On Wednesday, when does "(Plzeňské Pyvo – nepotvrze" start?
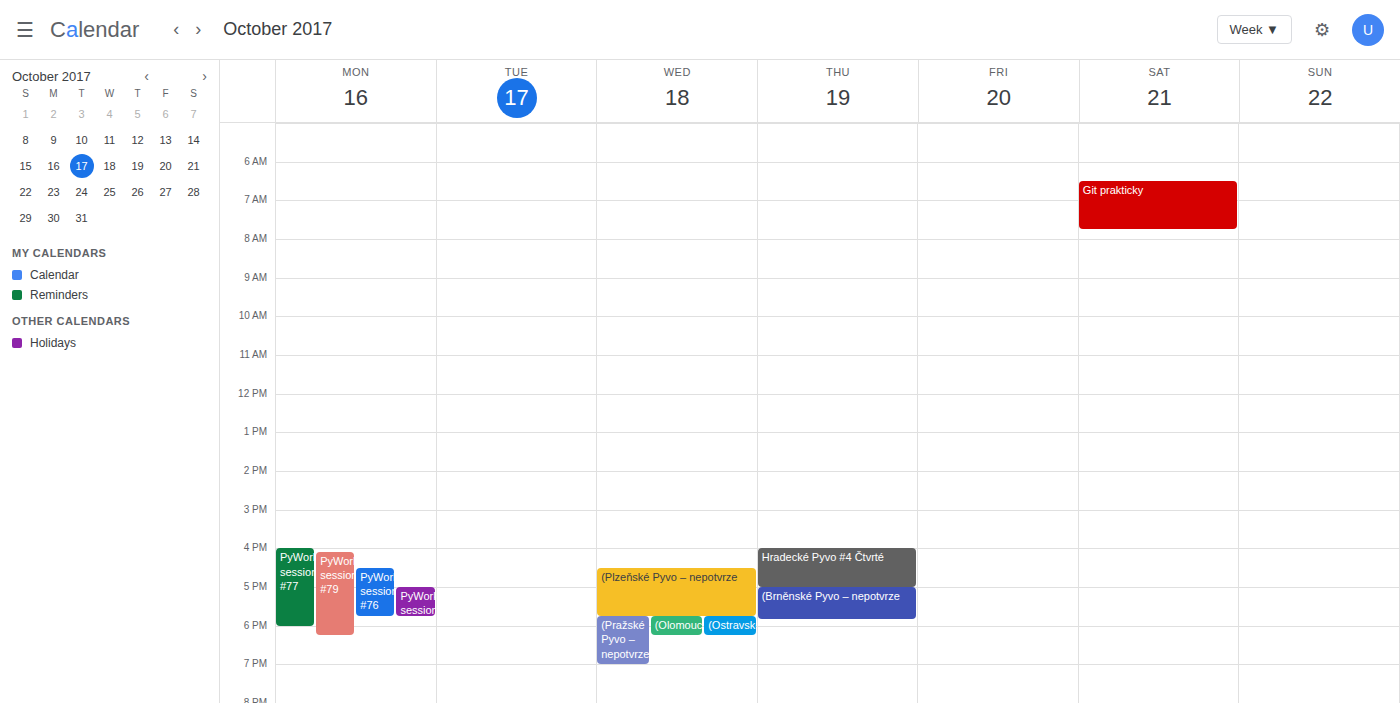
4:30 PM